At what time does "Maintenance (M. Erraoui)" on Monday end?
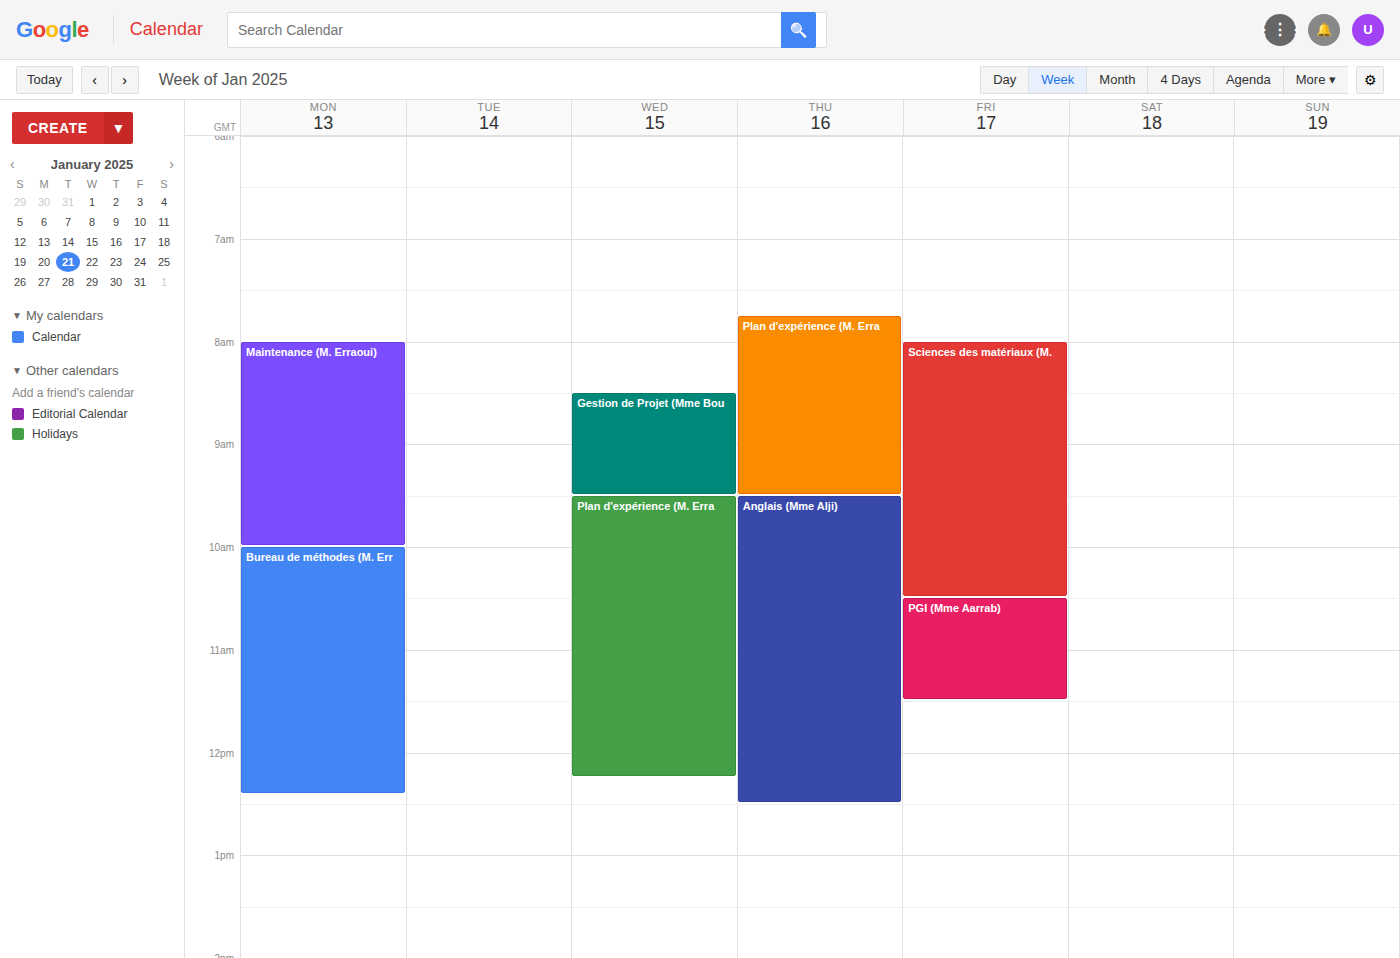
10:00 AM